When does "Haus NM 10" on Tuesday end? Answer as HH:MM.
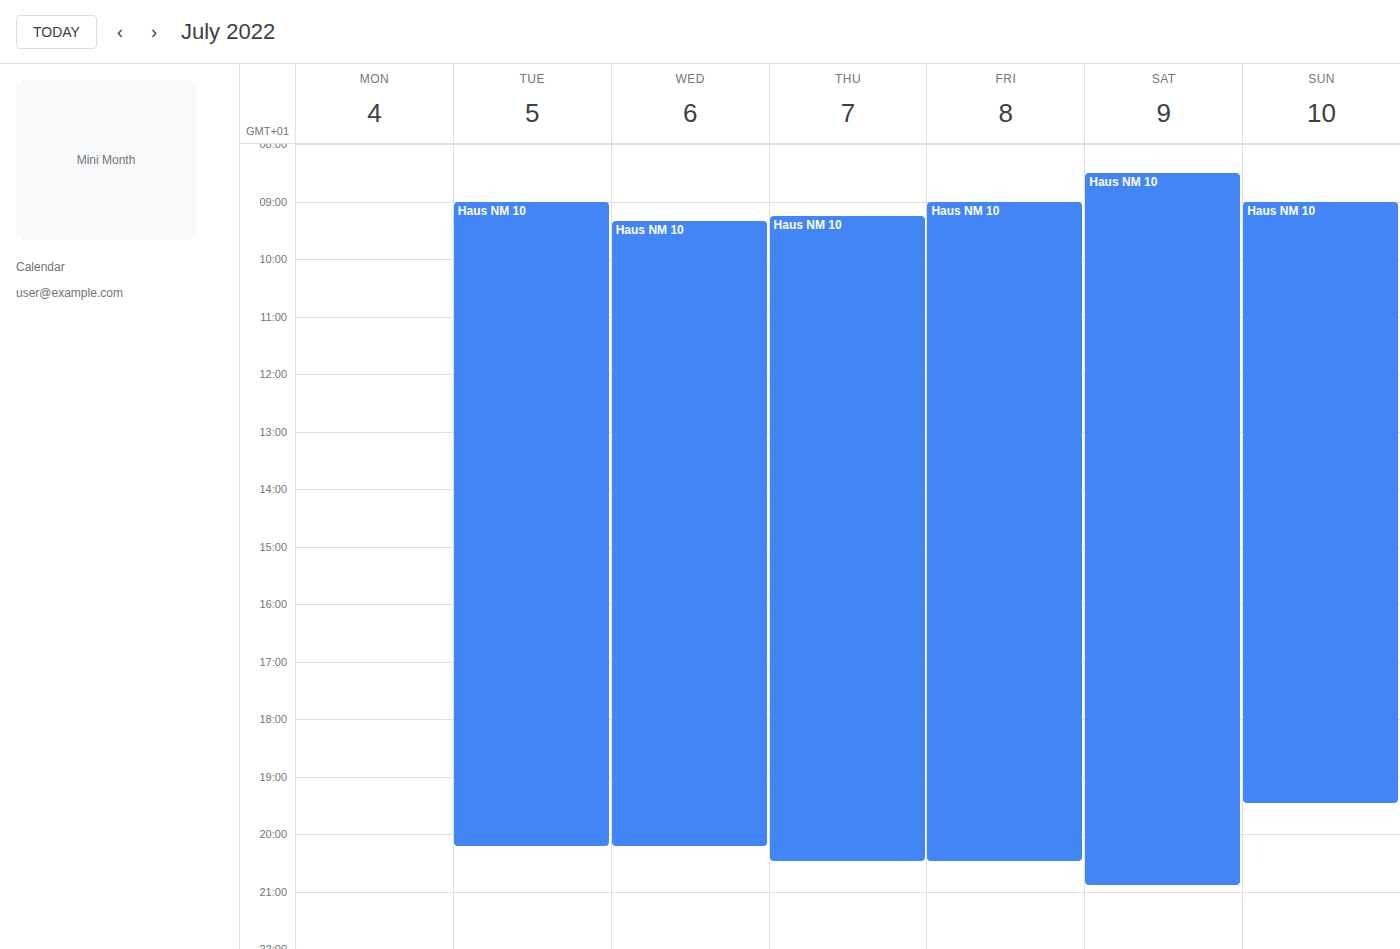
20:15